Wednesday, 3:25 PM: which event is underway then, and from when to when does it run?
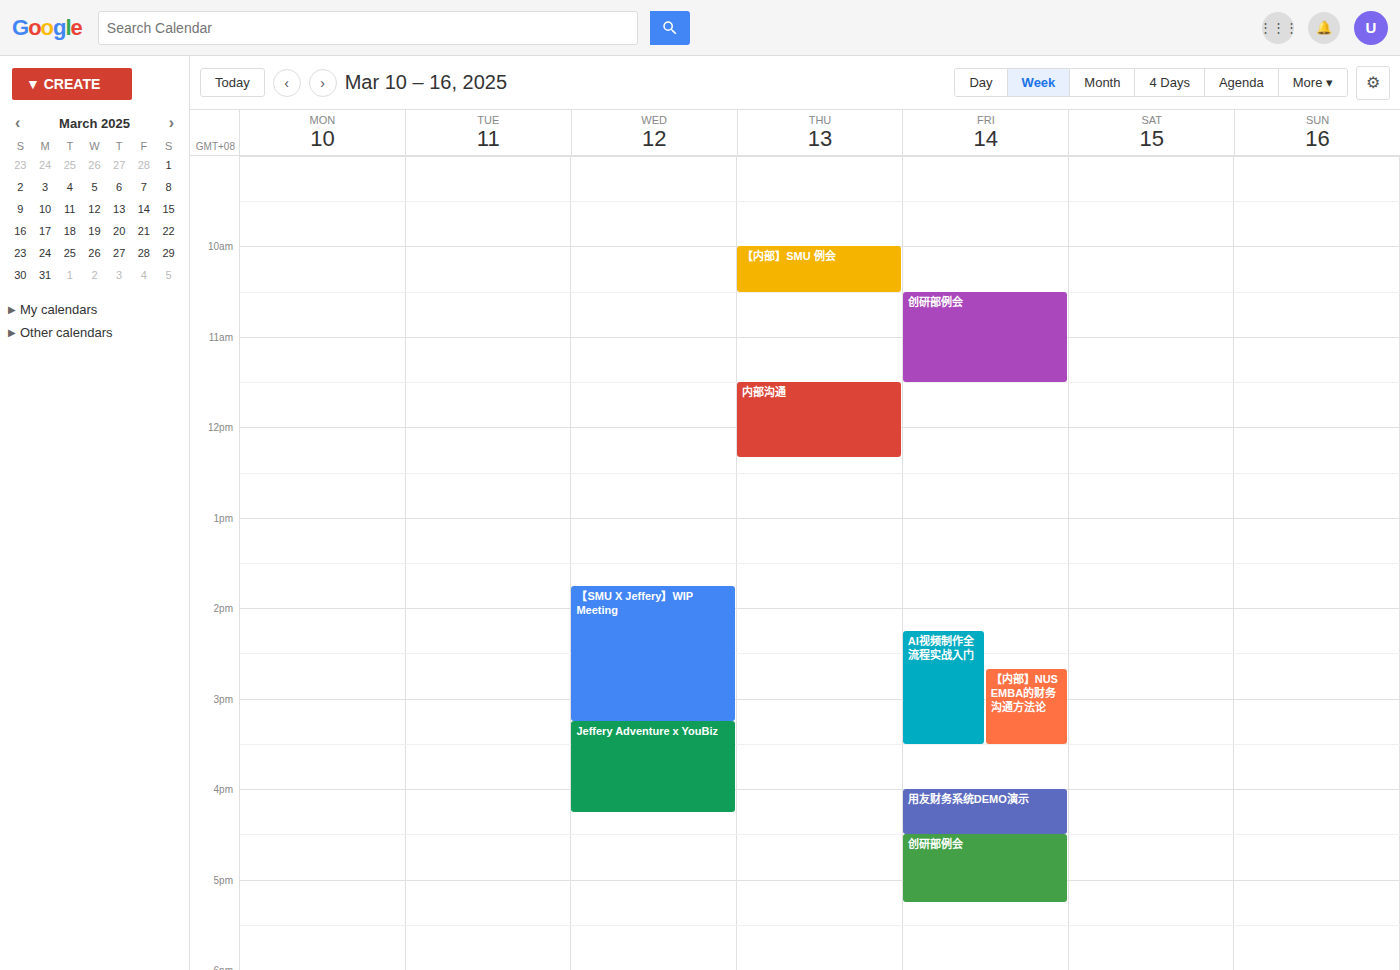
"Jeffery Adventure x YouBiz", 3:15 PM to 4:15 PM